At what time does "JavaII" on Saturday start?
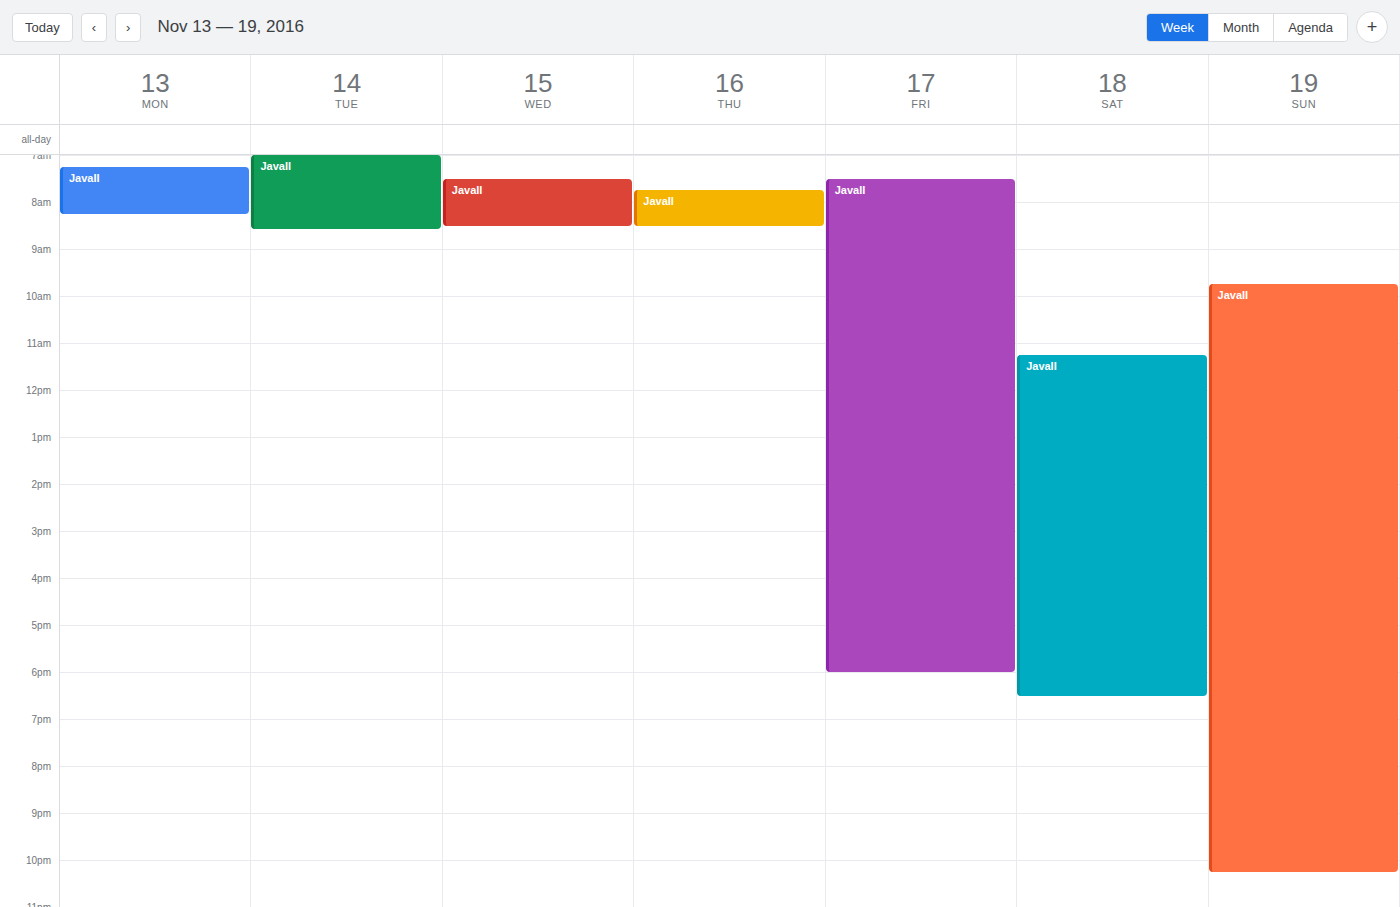
11:15 AM